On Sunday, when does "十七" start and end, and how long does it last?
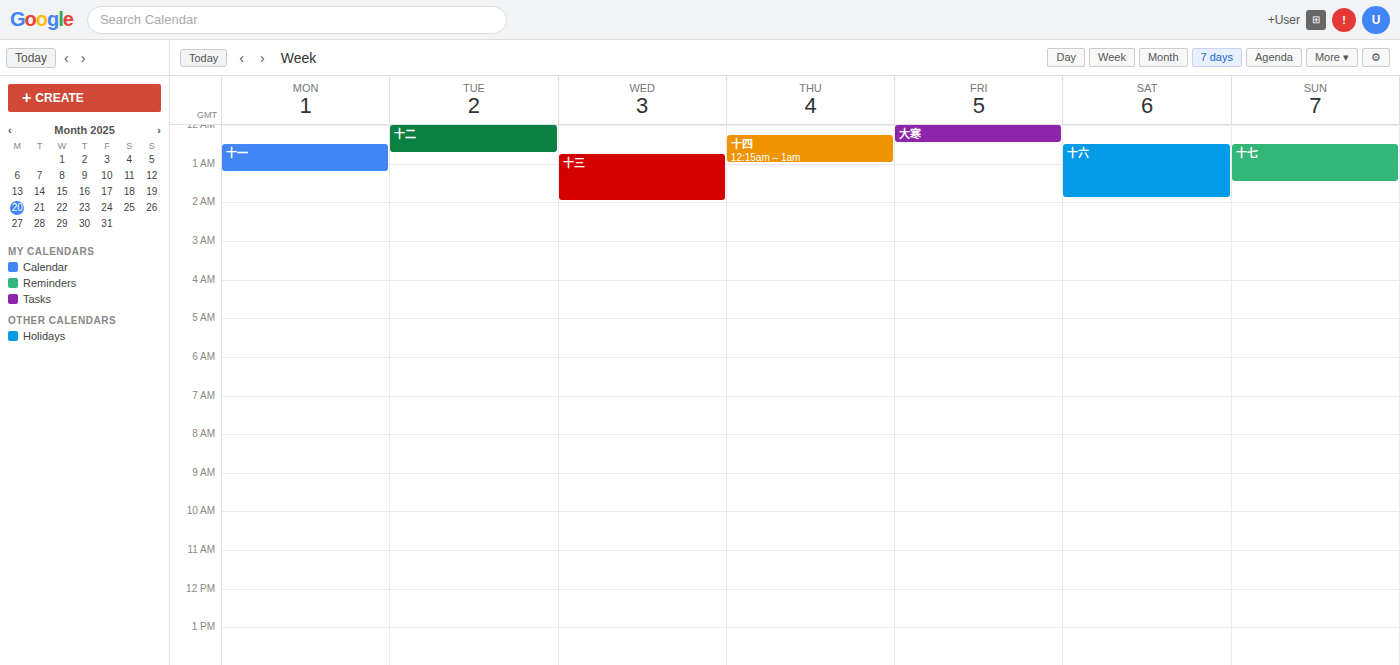
12:30 AM to 1:30 AM, 1 hour